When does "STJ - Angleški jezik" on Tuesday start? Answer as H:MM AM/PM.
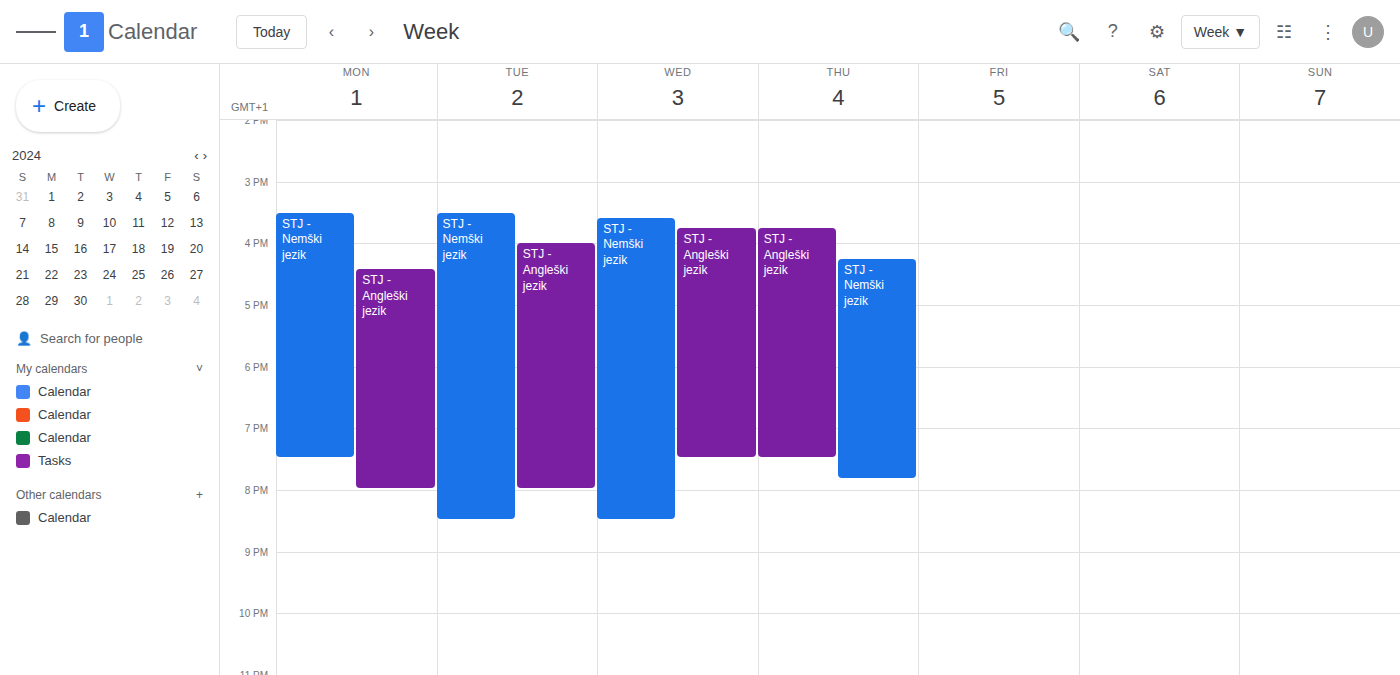
4:00 PM